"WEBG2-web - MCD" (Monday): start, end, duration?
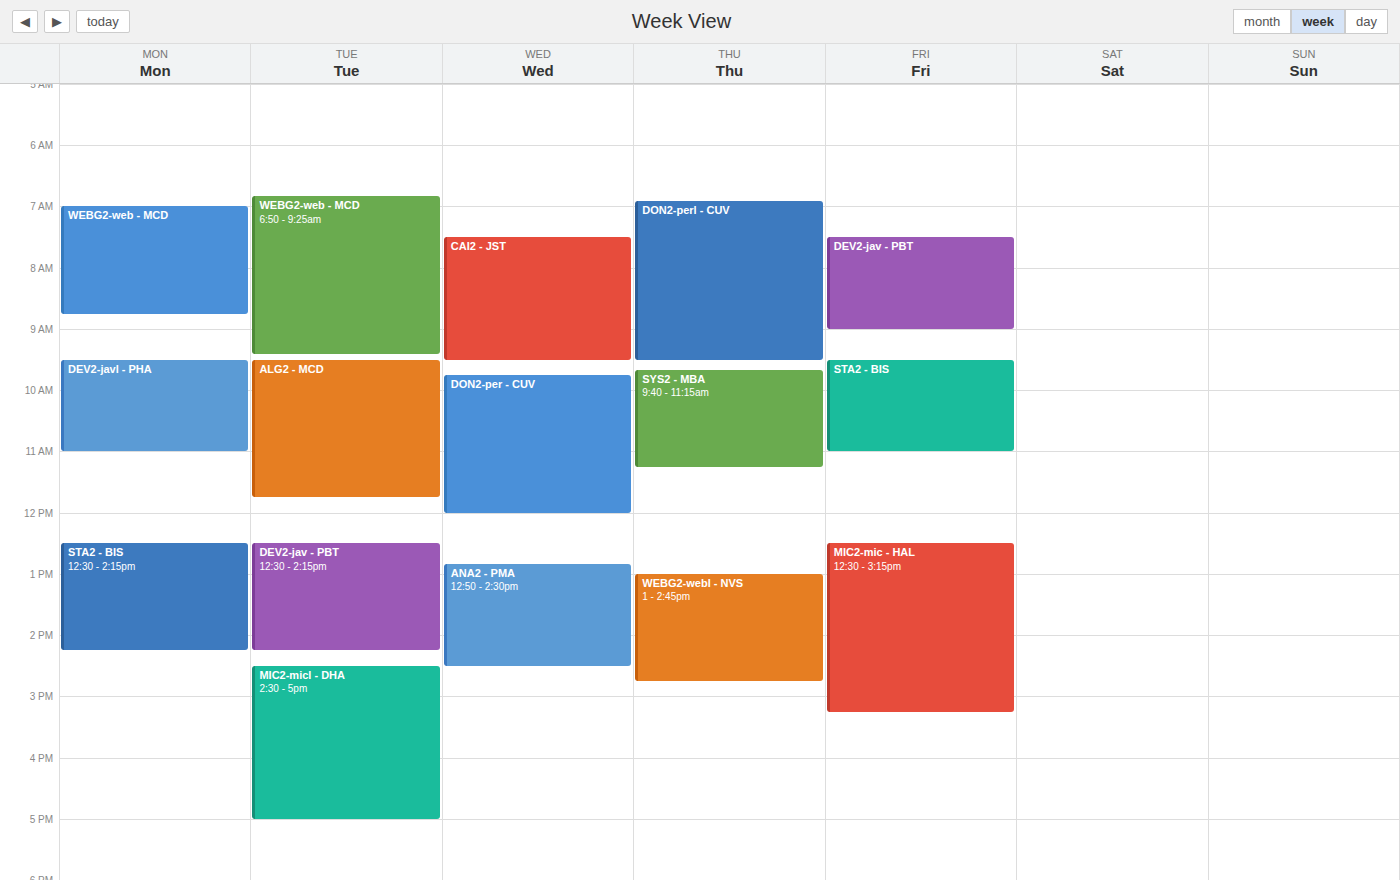
7:00 AM to 8:45 AM, 1 hour 45 minutes